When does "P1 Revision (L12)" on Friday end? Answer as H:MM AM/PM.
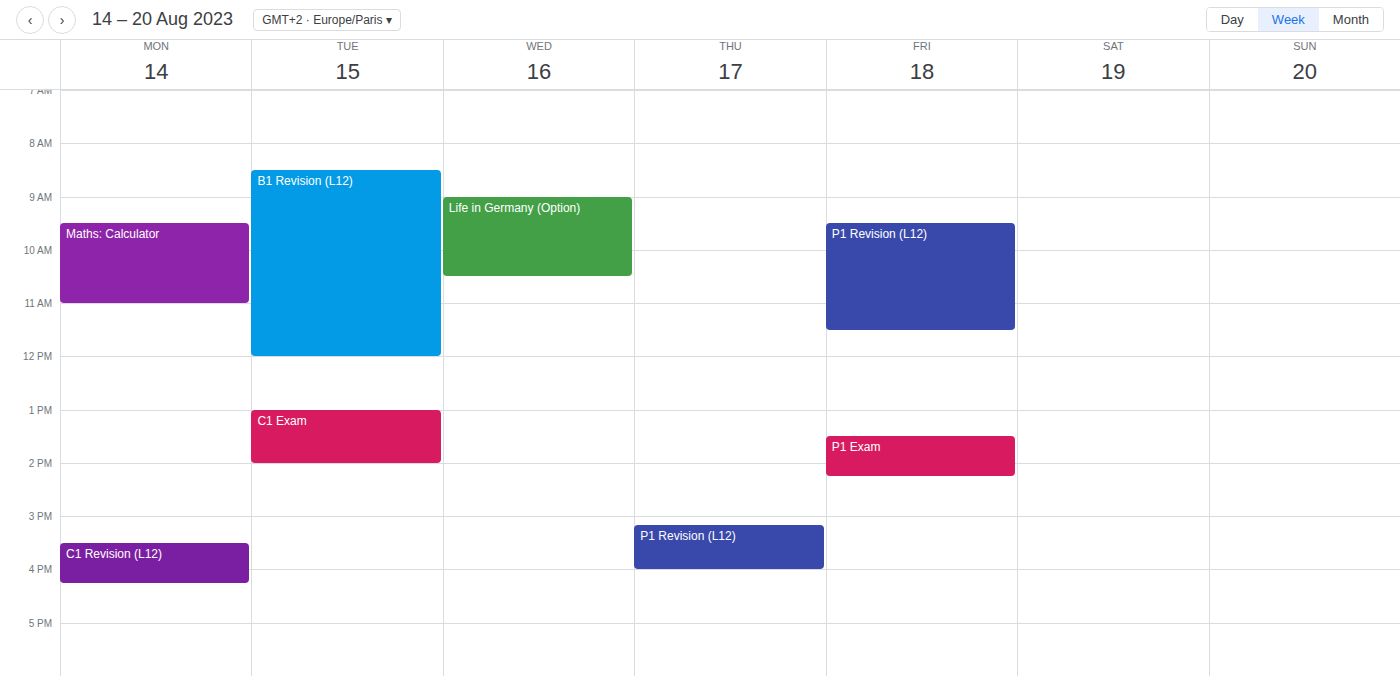
11:30 AM